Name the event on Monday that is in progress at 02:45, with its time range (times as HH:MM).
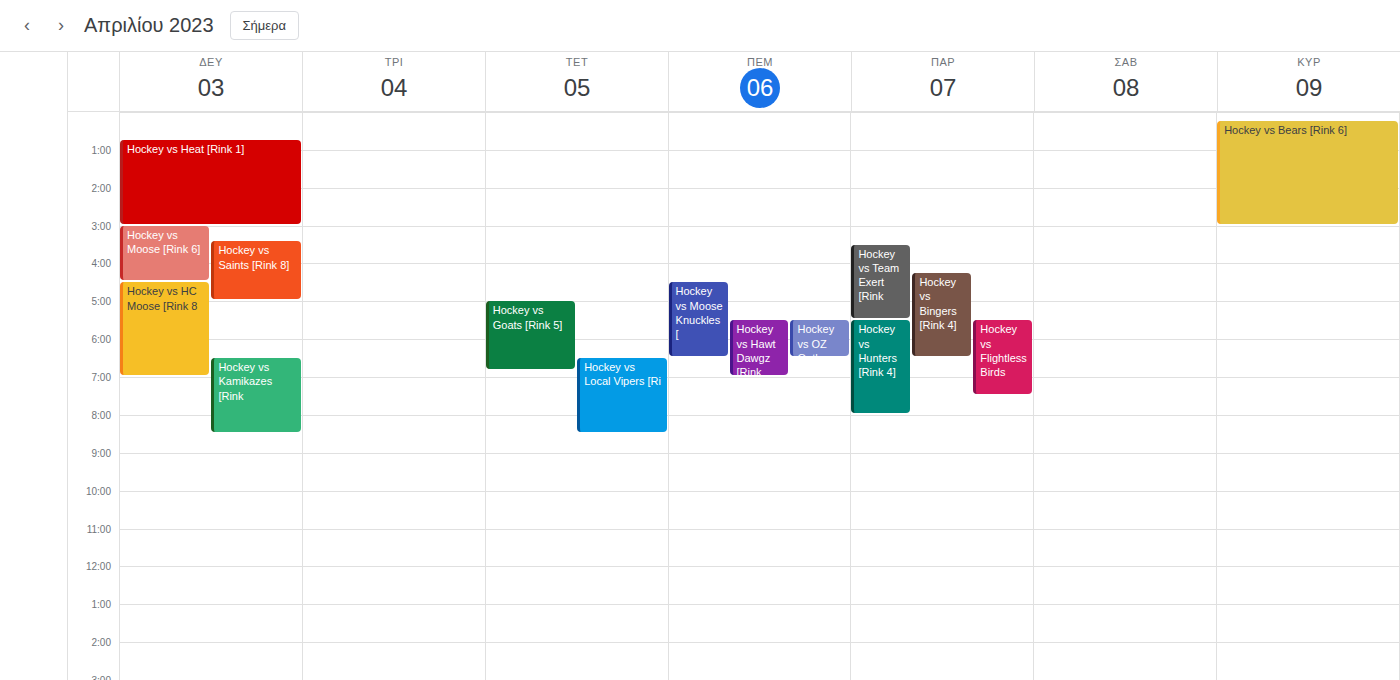
"Hockey vs Heat [Rink 1]", 00:45 to 03:00